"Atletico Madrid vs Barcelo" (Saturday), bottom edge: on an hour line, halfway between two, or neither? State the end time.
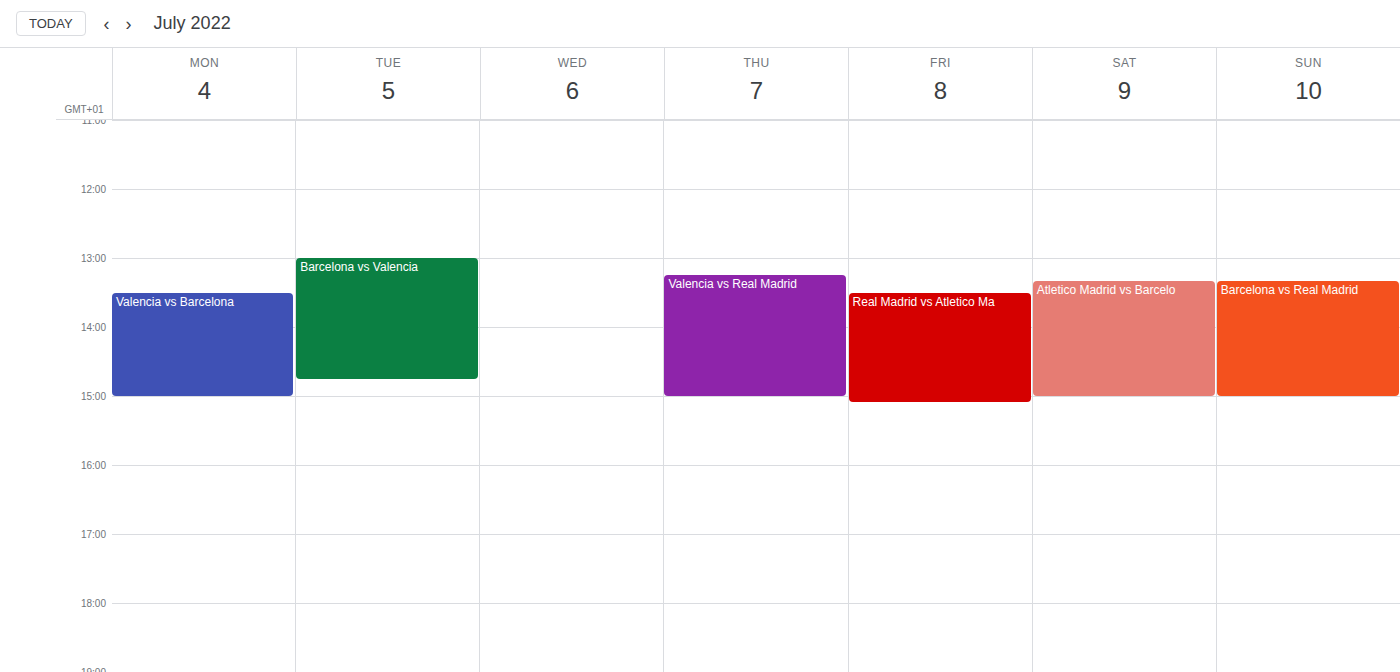
3:00 PM -- exactly on the 3 PM line.